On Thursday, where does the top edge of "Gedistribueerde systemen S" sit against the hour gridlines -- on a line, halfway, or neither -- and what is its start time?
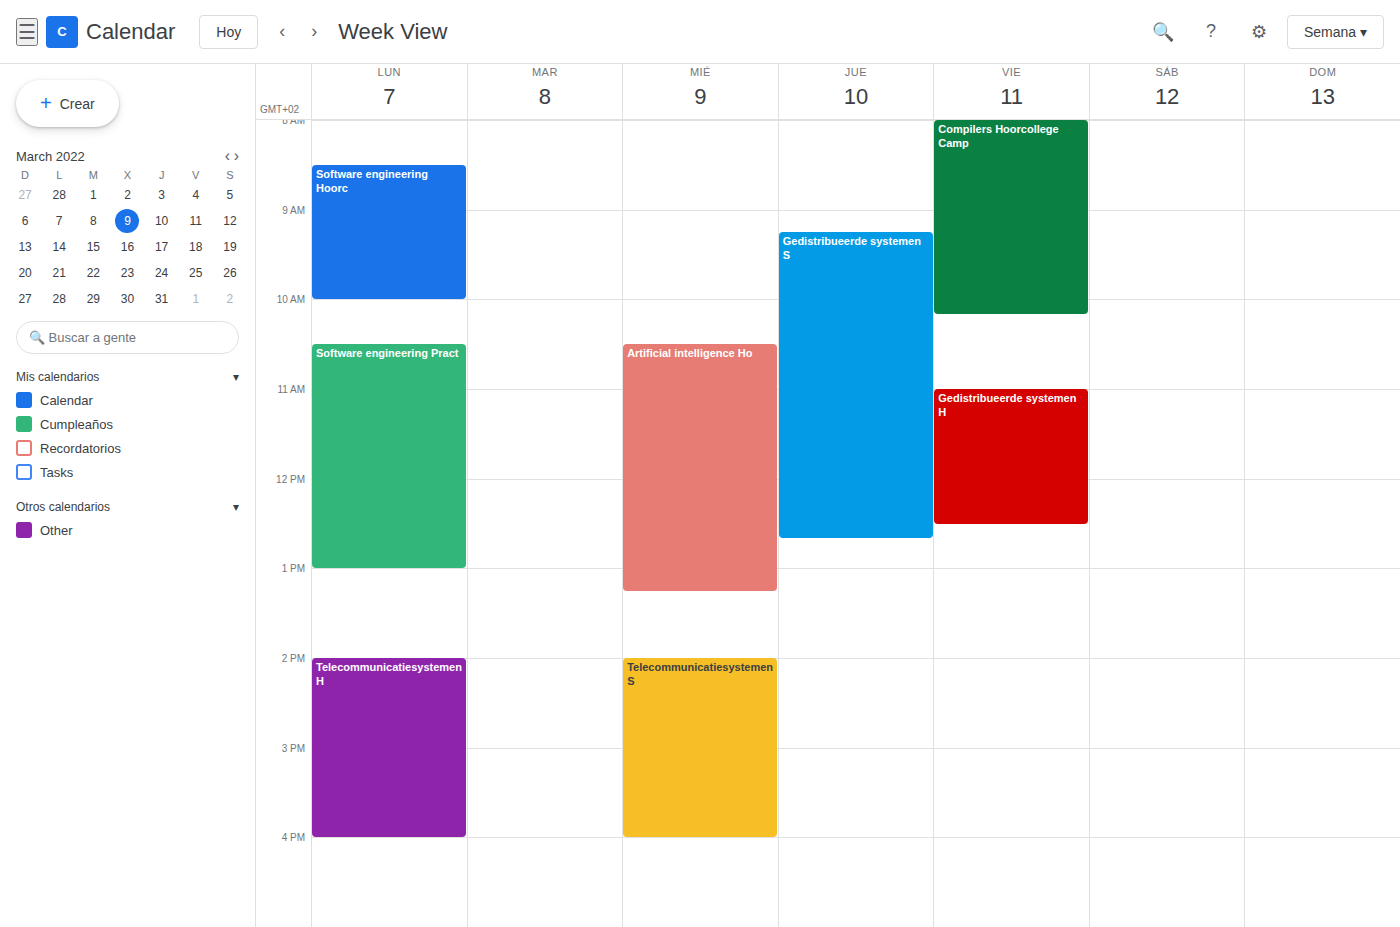
09:15 -- neither: a quarter of the way from the 09:00 line to the 10:00 line.